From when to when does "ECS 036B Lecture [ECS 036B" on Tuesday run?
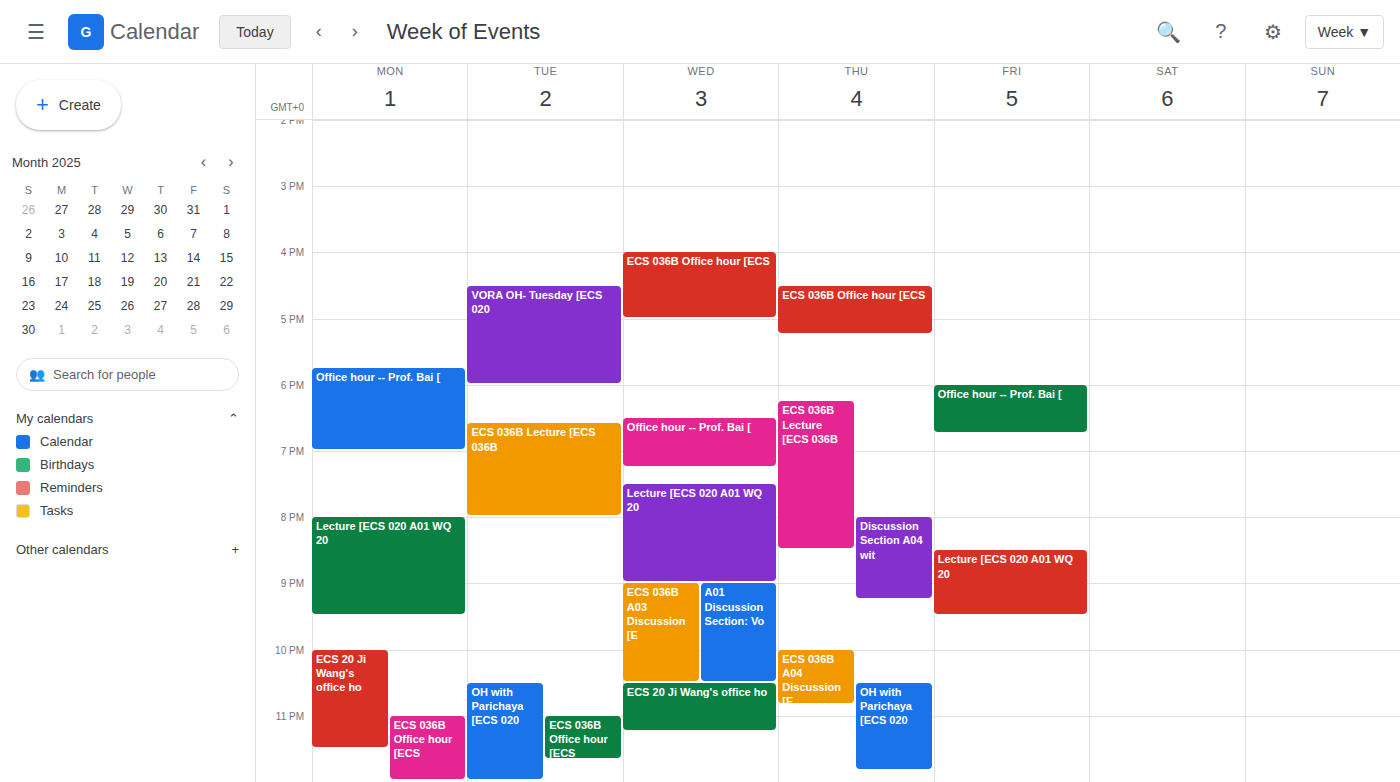
18:35 to 20:00